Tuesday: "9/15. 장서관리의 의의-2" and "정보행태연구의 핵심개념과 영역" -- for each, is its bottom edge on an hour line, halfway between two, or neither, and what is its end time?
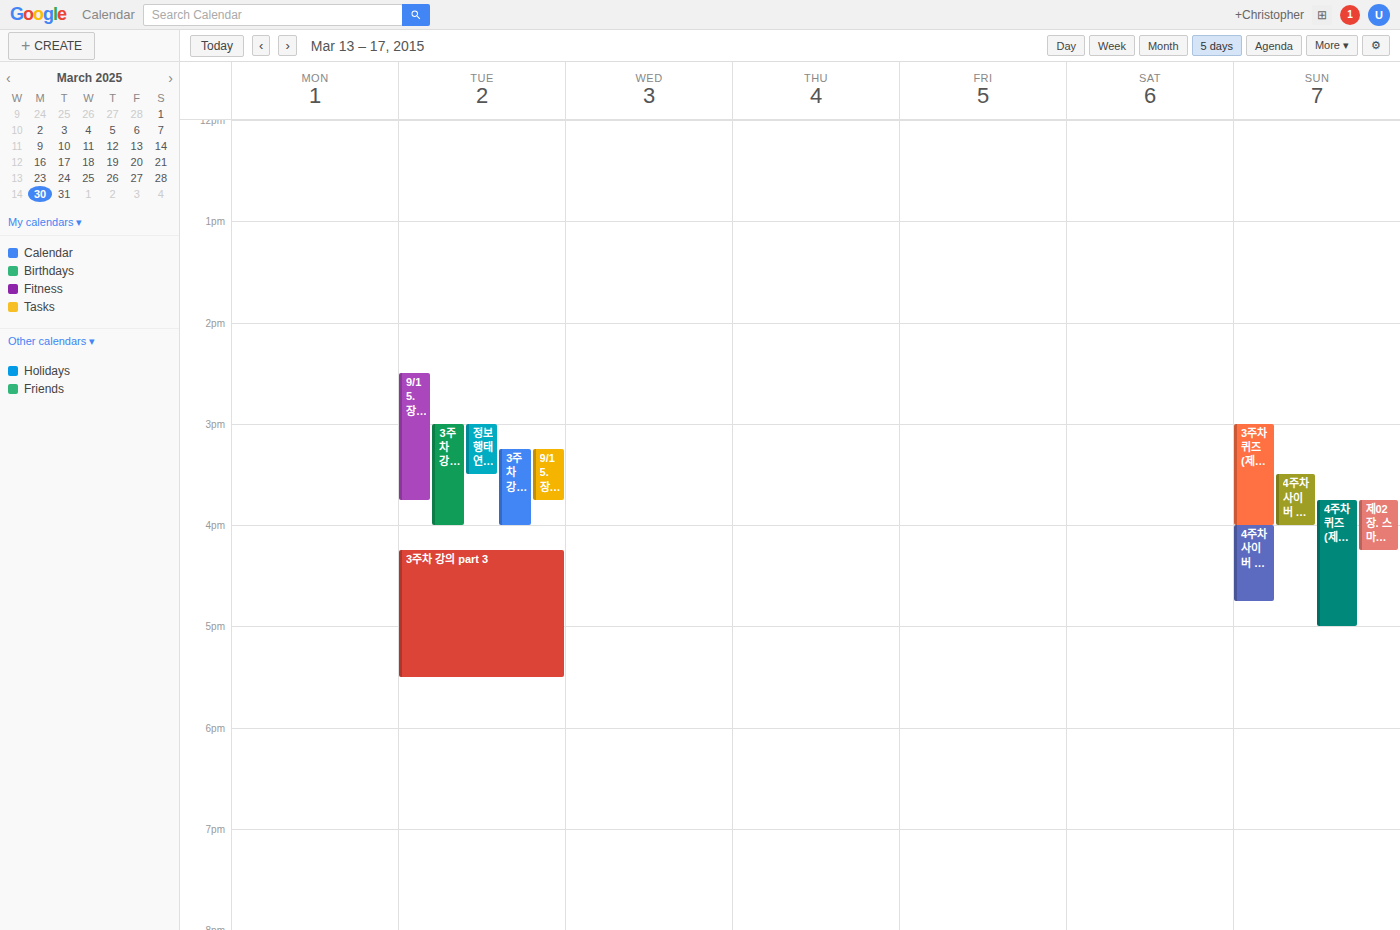
"9/15. 장서관리의 의의-2": 3:45 PM, neither: three quarters of the way from the 3 PM line to the 4 PM line. "정보행태연구의 핵심개념과 영역": 3:30 PM, halfway between the 3 PM and 4 PM lines.